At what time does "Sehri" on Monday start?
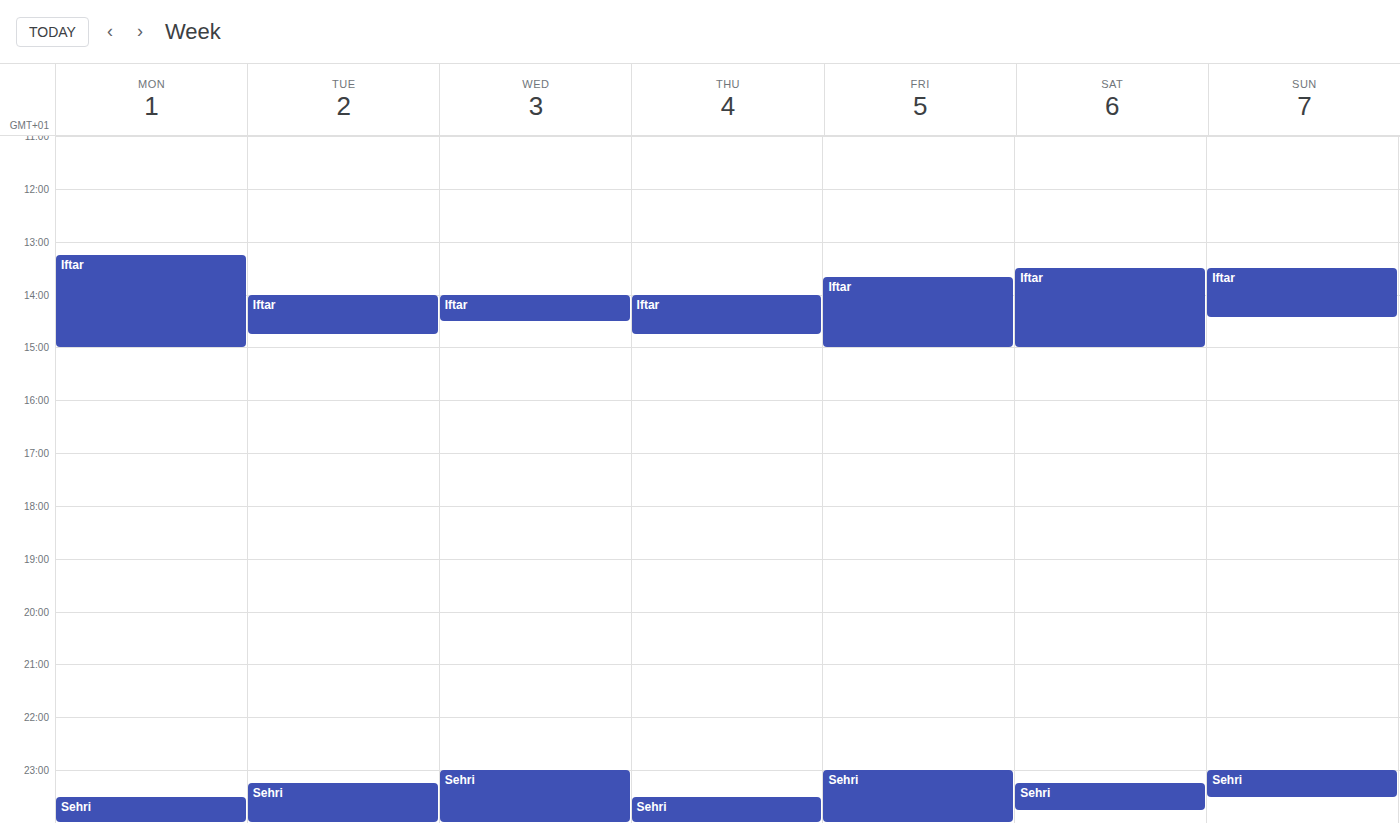
23:30